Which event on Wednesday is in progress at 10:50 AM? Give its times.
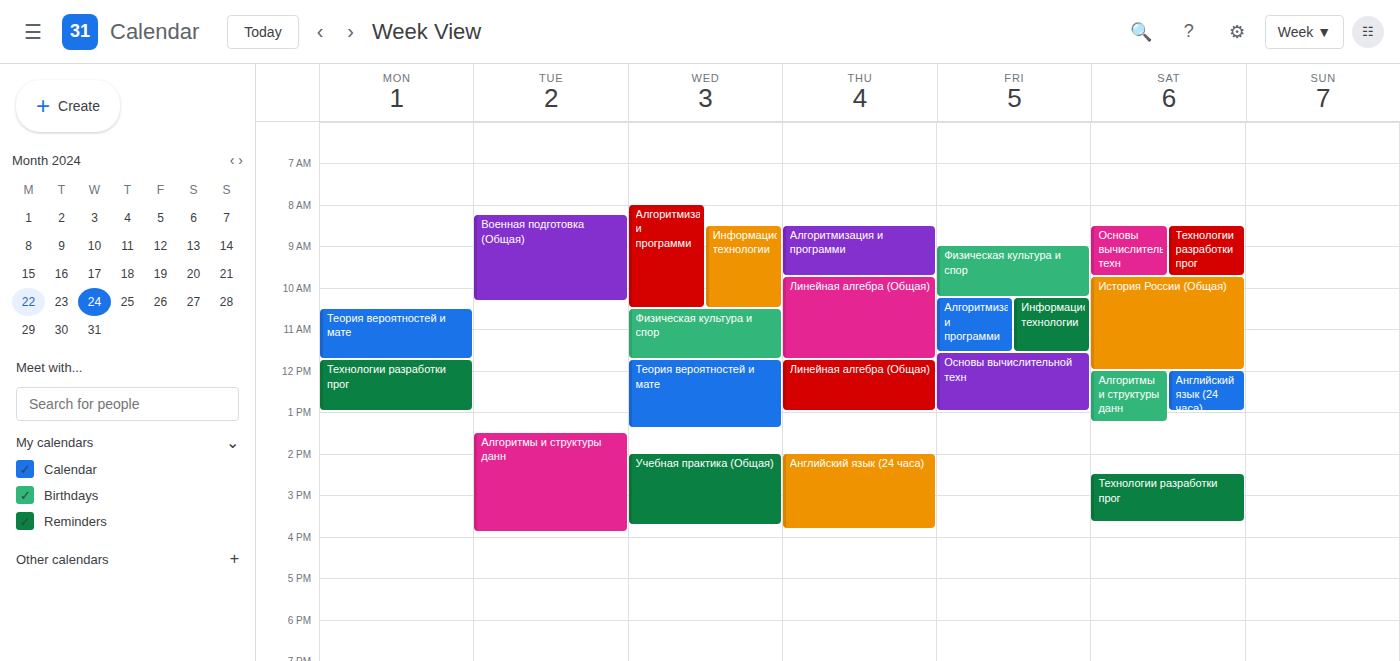
"Физическая культура и спор", 10:30 AM to 11:45 AM